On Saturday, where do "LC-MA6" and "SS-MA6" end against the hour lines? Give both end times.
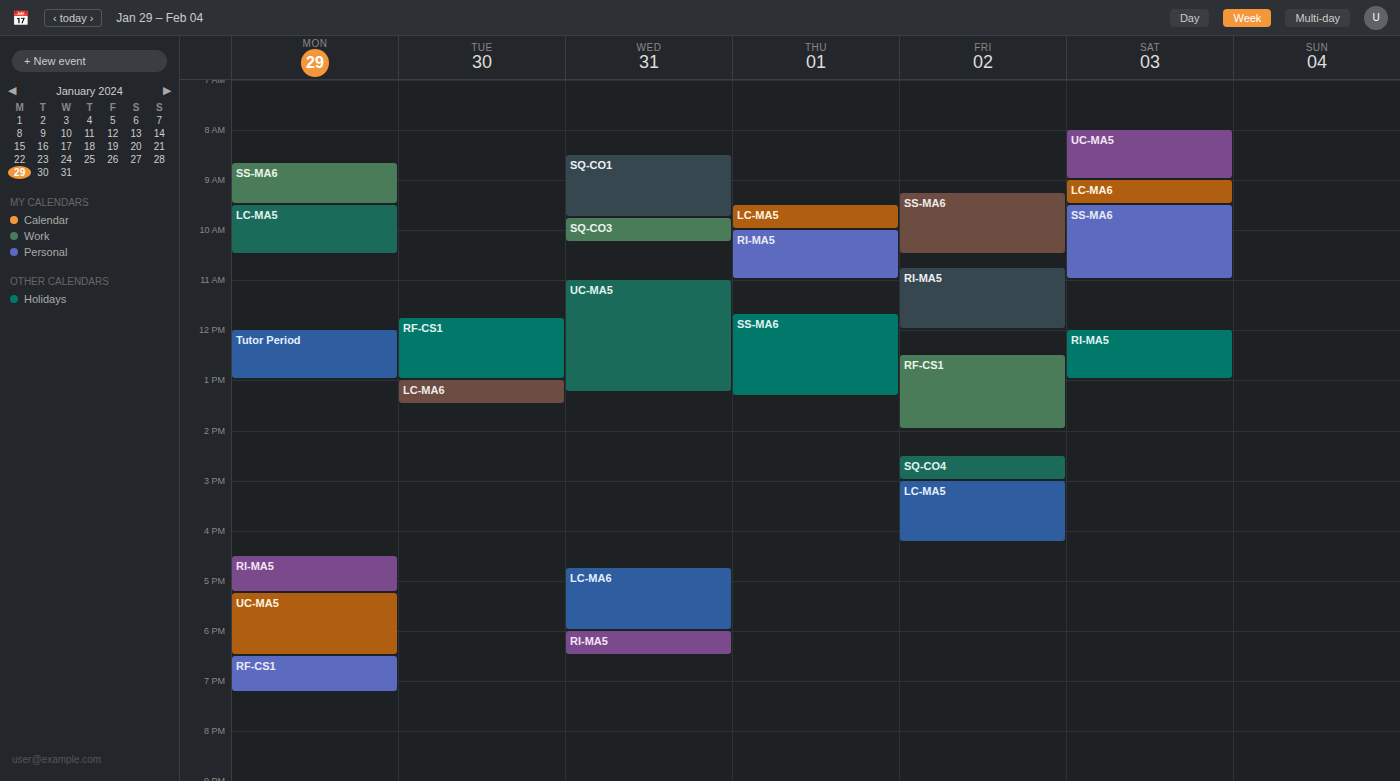
"LC-MA6": 9:30 AM, halfway between the 9 AM and 10 AM lines. "SS-MA6": 11:00 AM, exactly on the 11 AM line.